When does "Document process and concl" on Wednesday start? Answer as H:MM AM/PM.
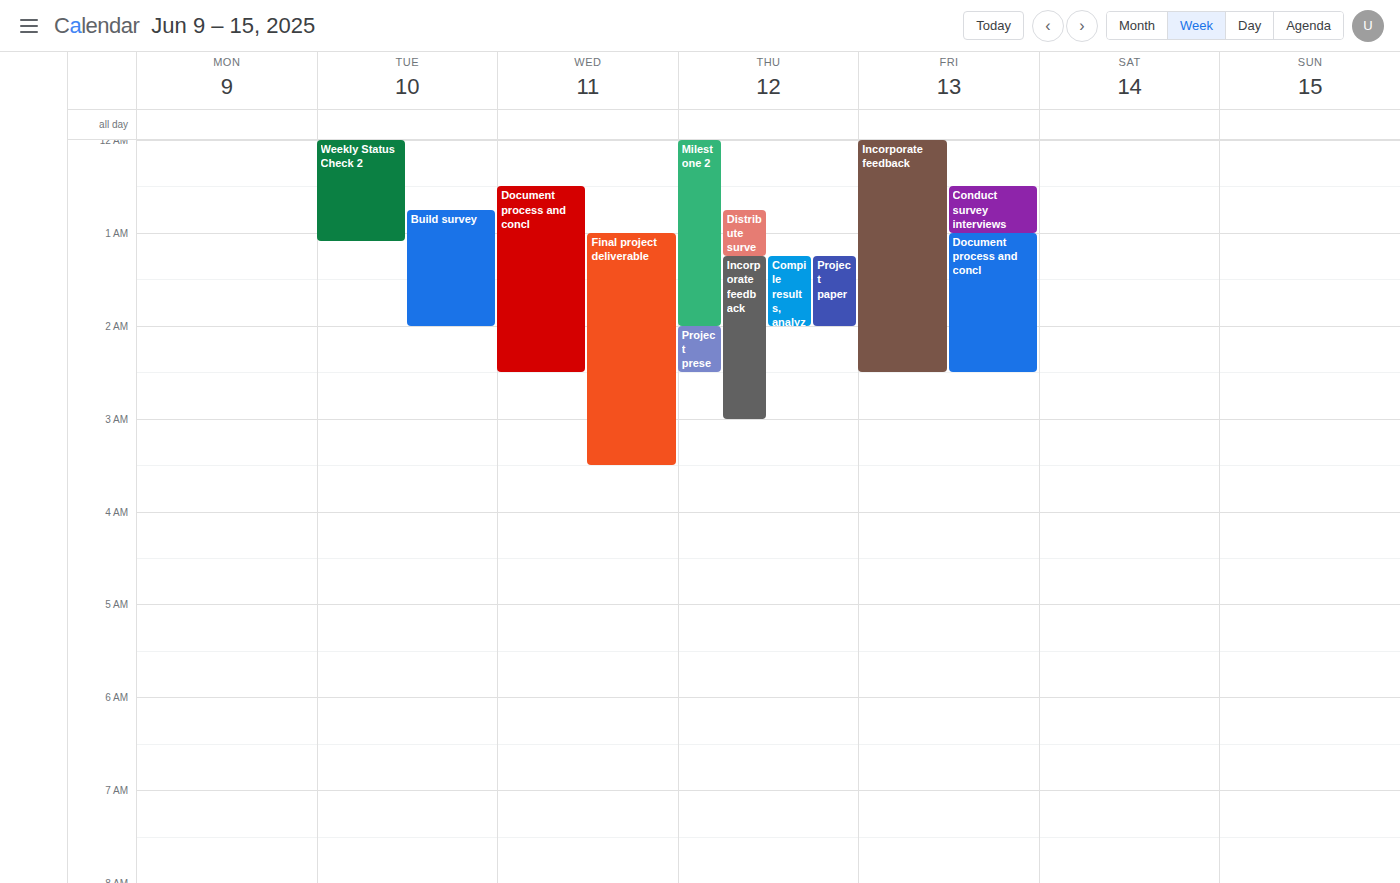
12:30 AM